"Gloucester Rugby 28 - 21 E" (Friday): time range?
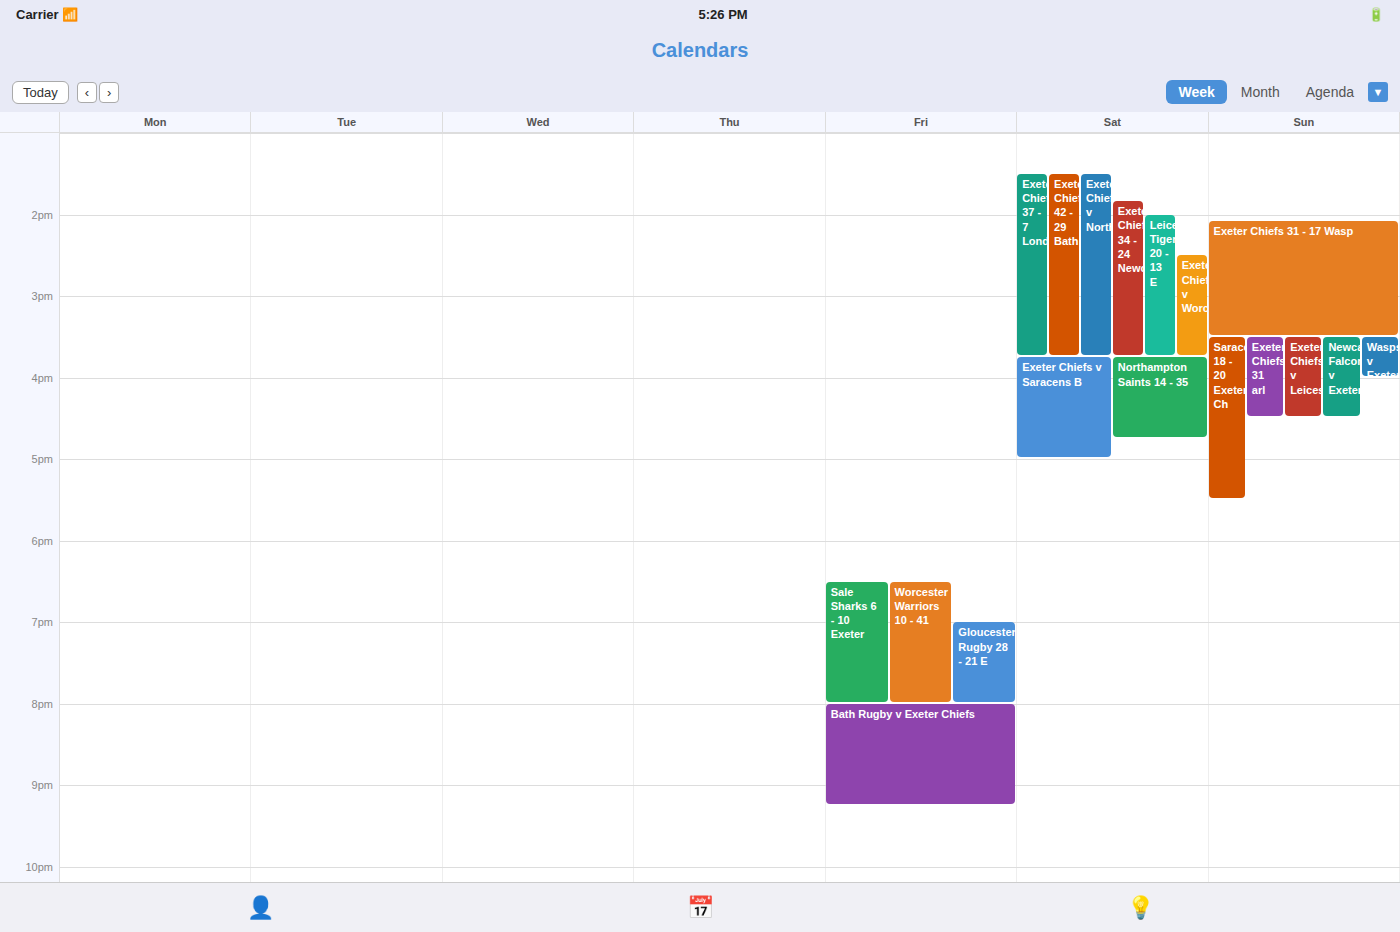
7:00 PM to 8:00 PM